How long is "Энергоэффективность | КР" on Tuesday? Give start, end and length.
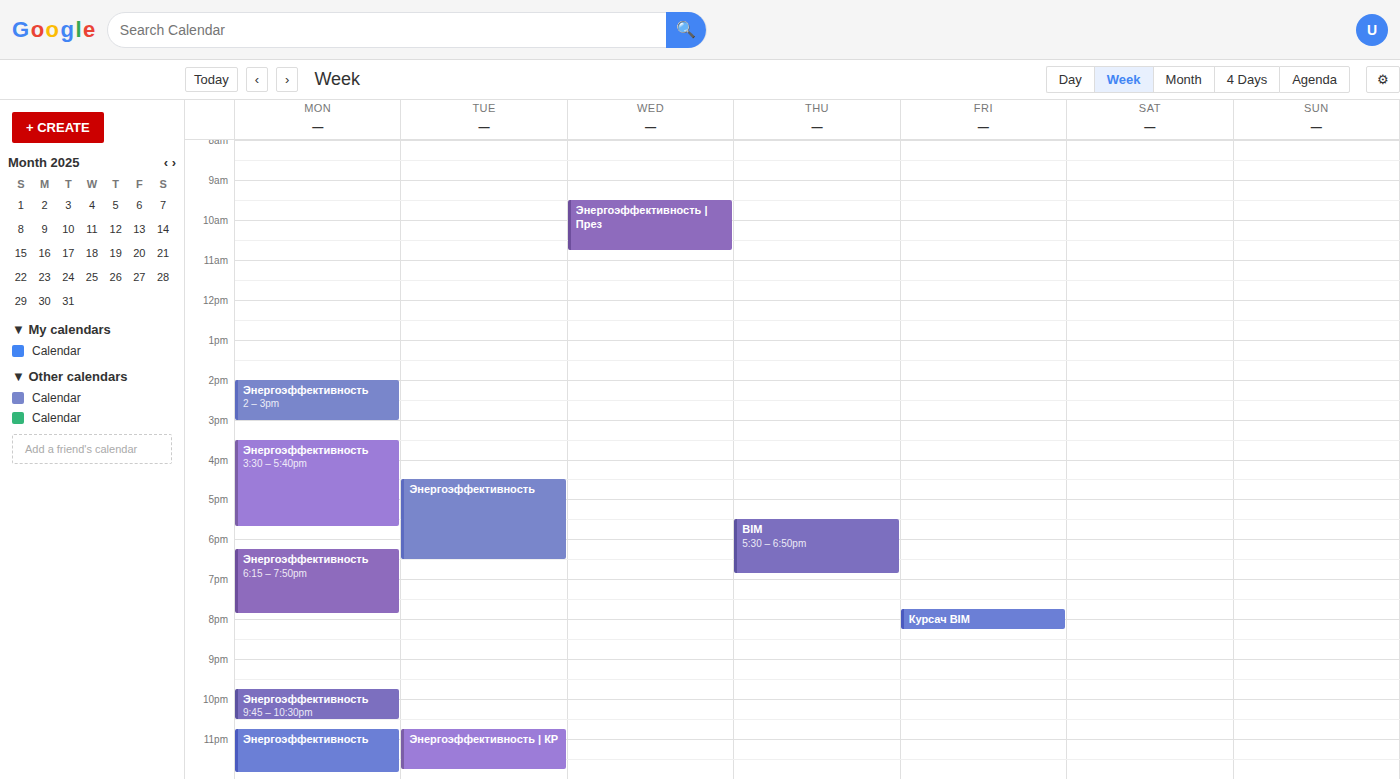
10:45 PM to 11:45 PM, 1 hour